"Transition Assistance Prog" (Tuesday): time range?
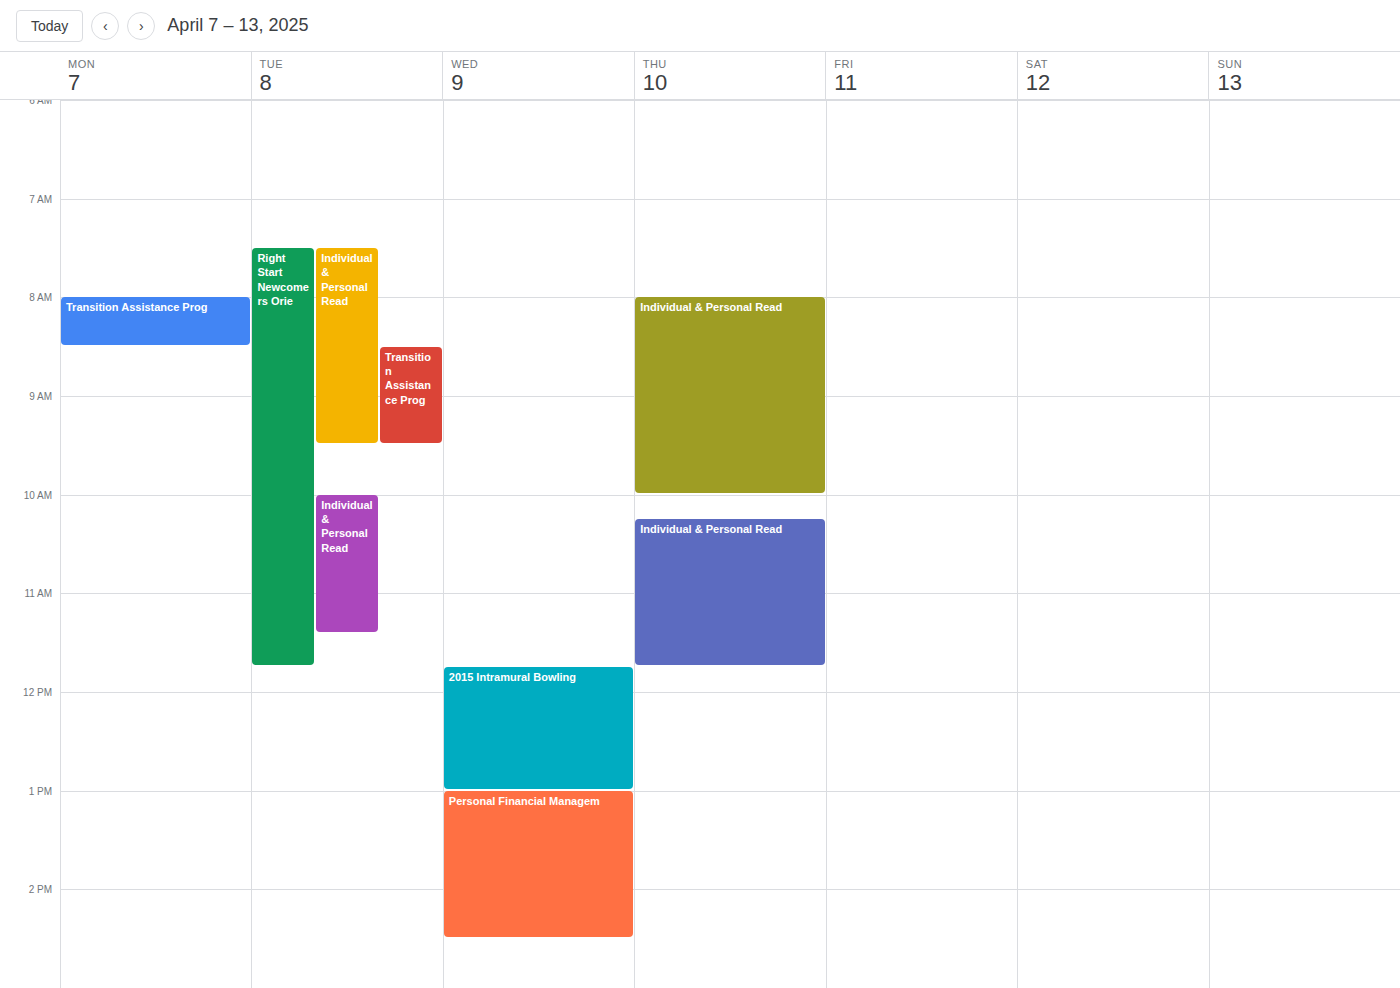
8:30 AM to 9:30 AM